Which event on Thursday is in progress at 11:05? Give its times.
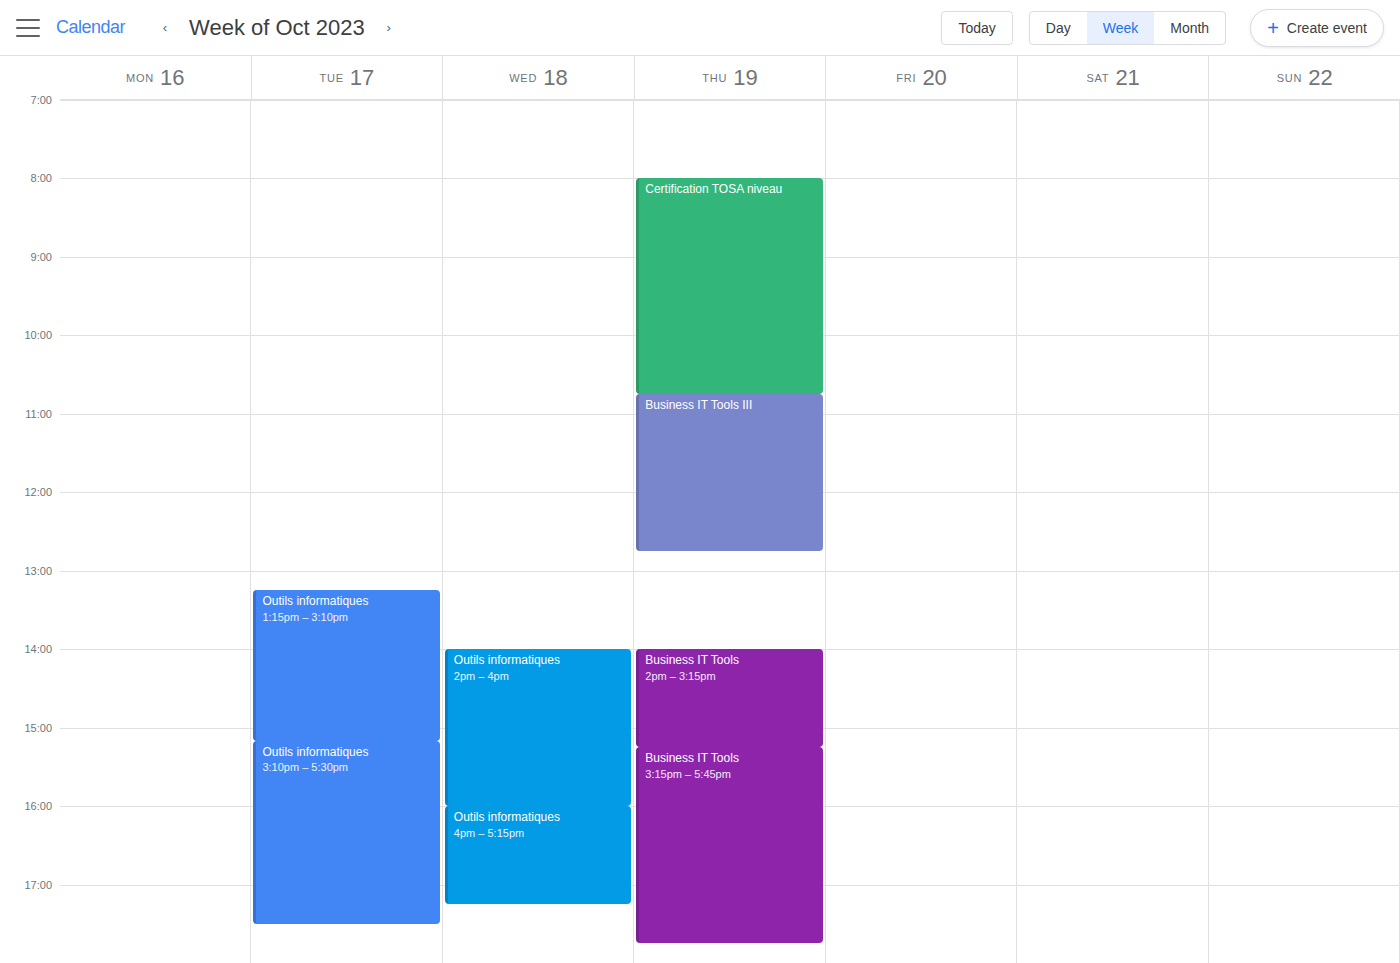
"Business IT Tools III", 10:45 to 12:45